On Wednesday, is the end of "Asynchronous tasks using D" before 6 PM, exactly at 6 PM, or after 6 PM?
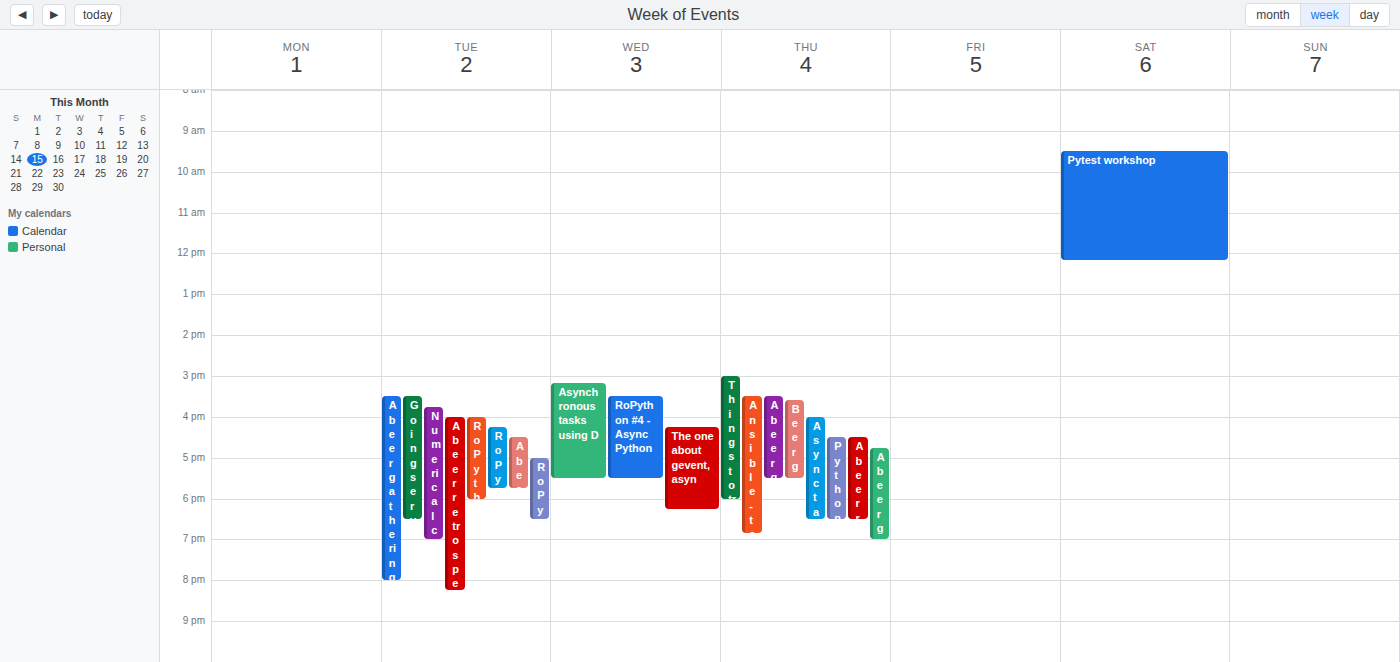
5:30 PM -- before 6 PM, 30 minutes above the 6 PM line.